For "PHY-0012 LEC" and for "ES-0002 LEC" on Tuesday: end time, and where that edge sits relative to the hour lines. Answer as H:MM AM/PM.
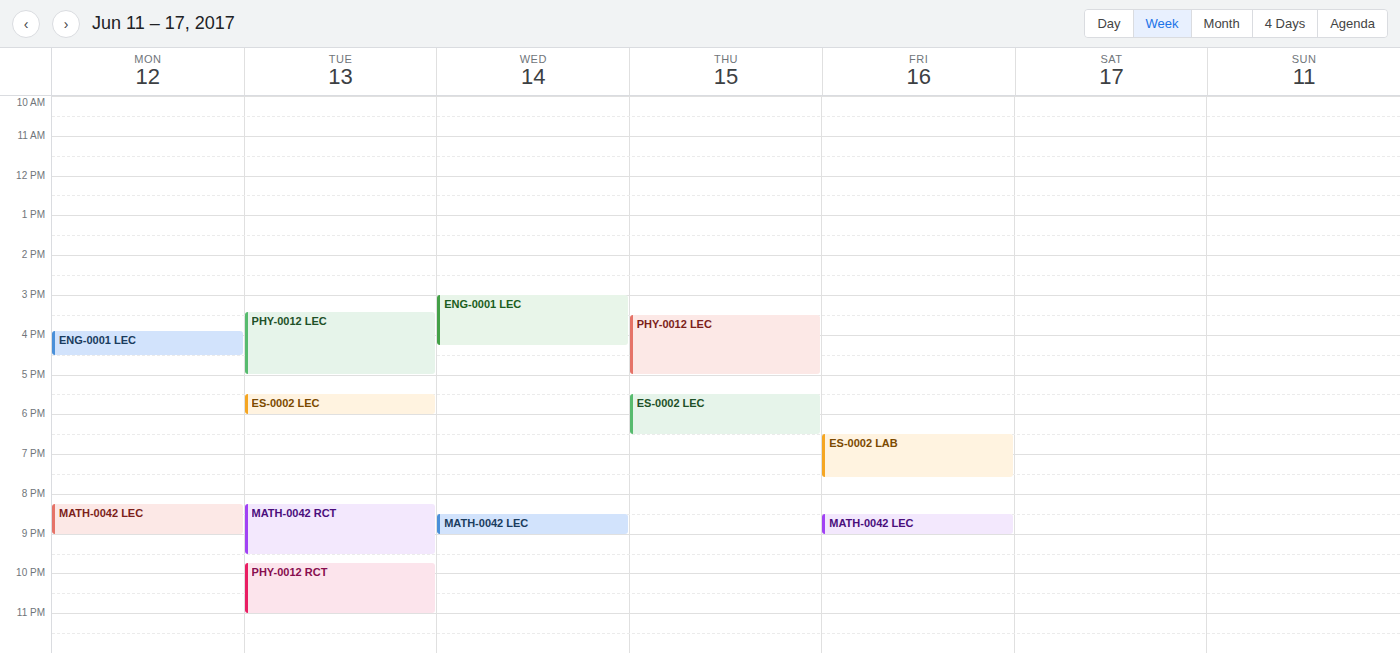
"PHY-0012 LEC": 5:00 PM, exactly on the 5 PM line. "ES-0002 LEC": 6:00 PM, exactly on the 6 PM line.